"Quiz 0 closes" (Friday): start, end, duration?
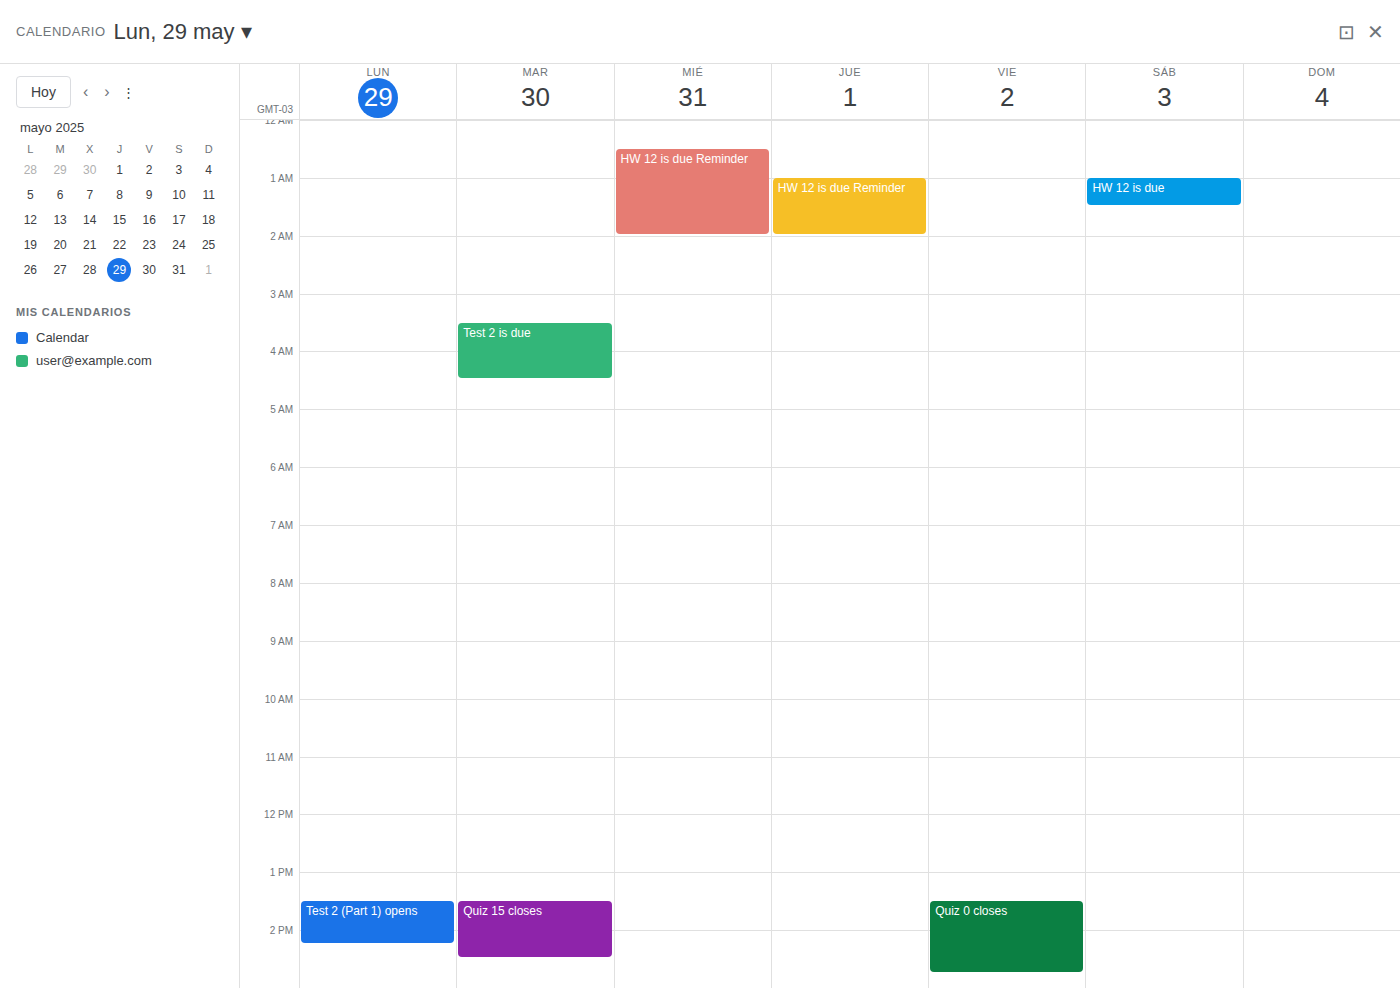
1:30 PM to 2:45 PM, 1 hour 15 minutes